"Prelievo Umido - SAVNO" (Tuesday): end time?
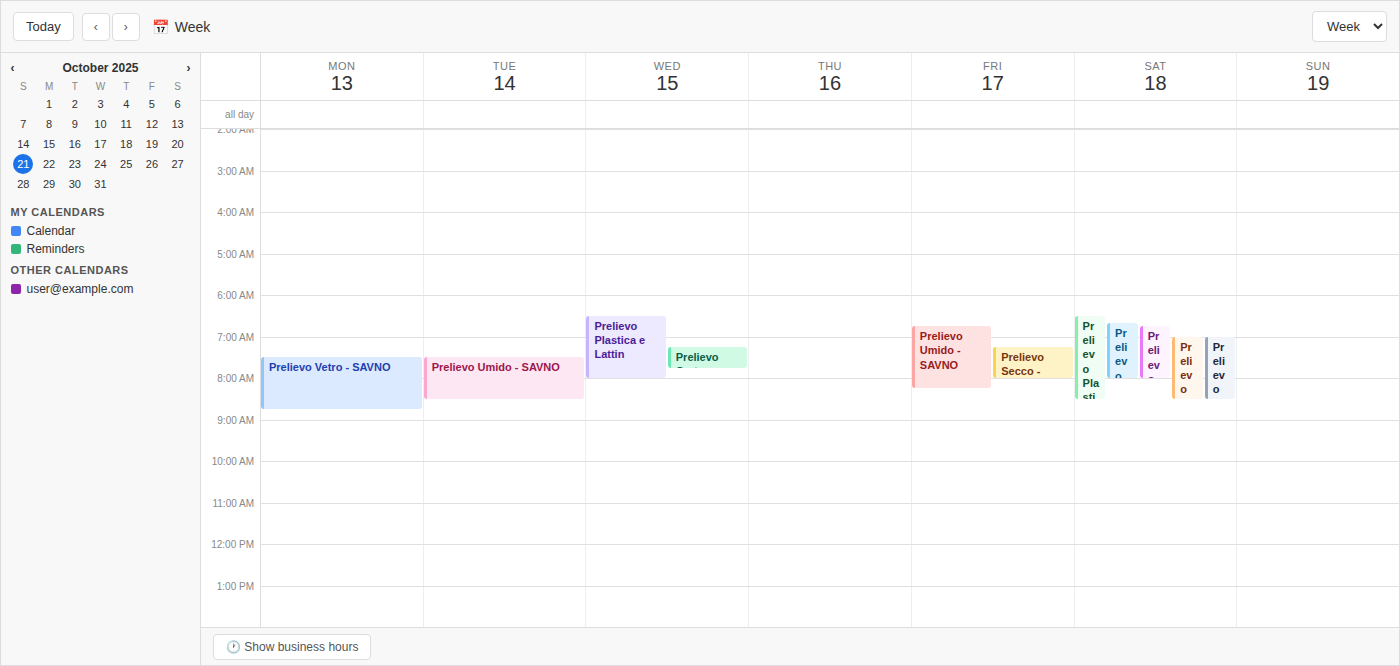
08:30